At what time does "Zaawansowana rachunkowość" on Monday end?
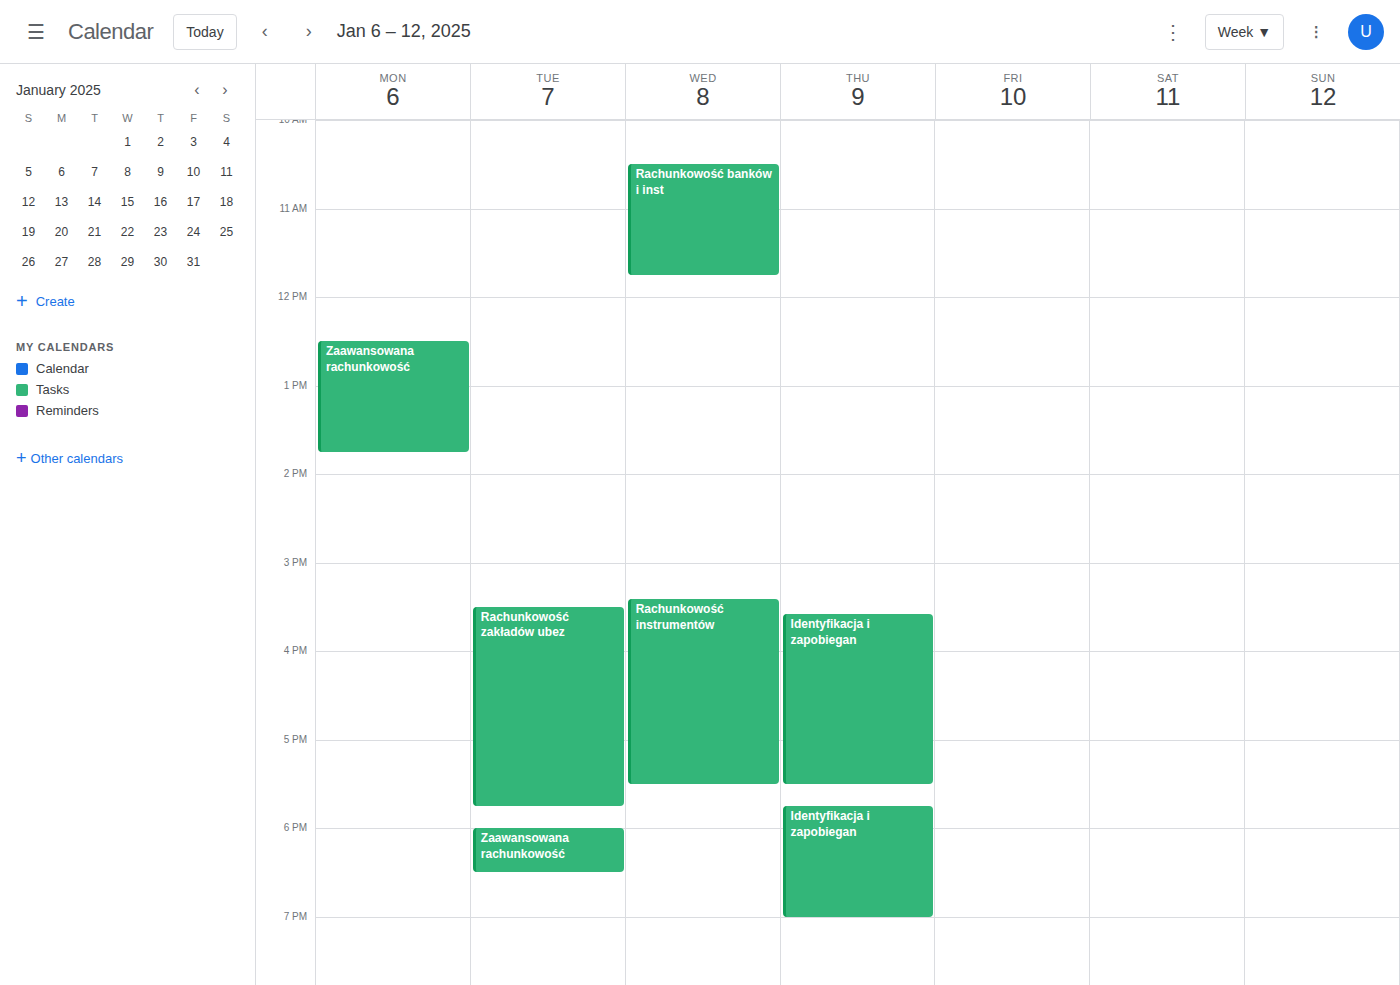
1:45 PM